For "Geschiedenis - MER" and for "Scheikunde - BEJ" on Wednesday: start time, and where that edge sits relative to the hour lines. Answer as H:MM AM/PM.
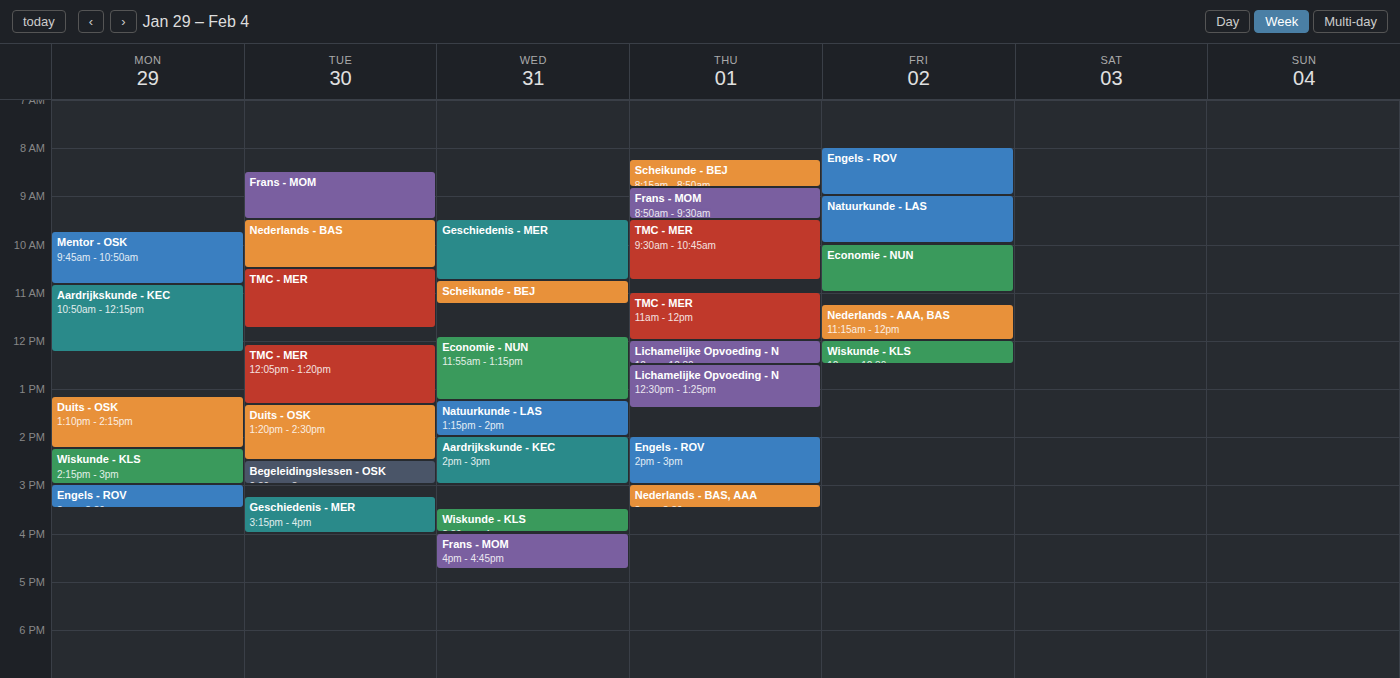
"Geschiedenis - MER": 9:30 AM, halfway between the 9 AM and 10 AM lines. "Scheikunde - BEJ": 10:45 AM, neither: three quarters of the way from the 10 AM line to the 11 AM line.